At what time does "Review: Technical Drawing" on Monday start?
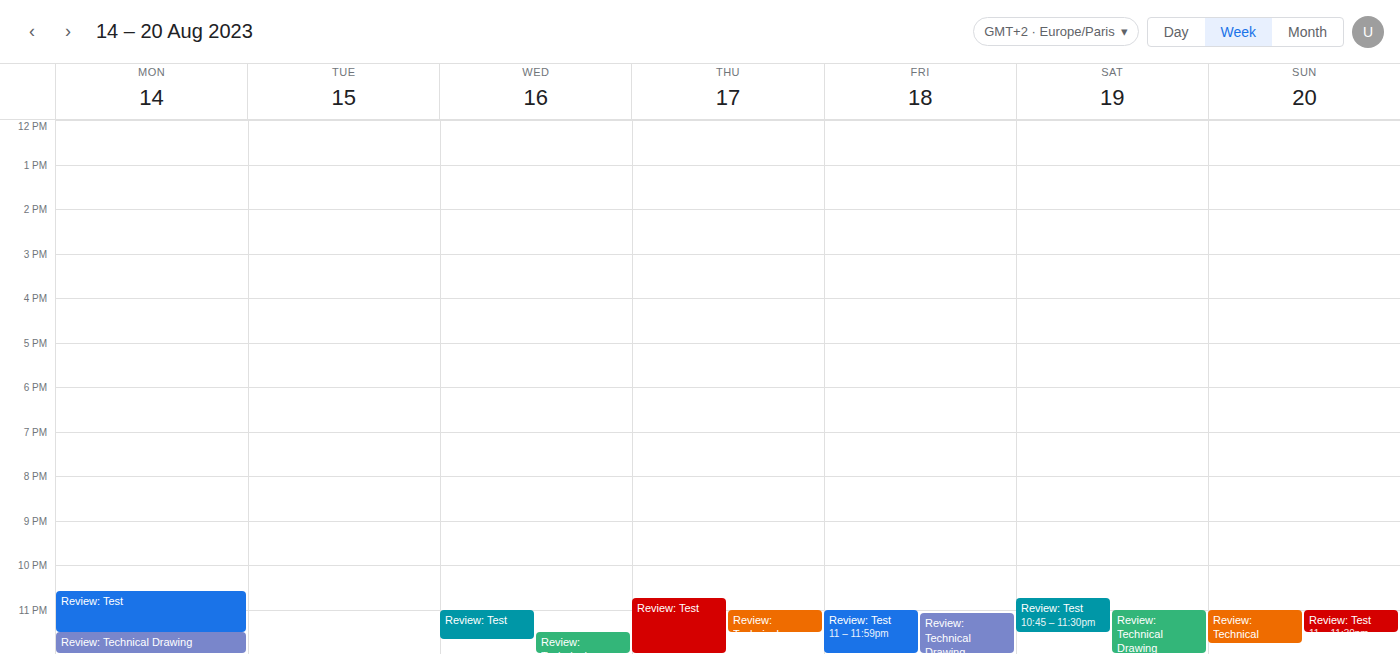
11:30 PM